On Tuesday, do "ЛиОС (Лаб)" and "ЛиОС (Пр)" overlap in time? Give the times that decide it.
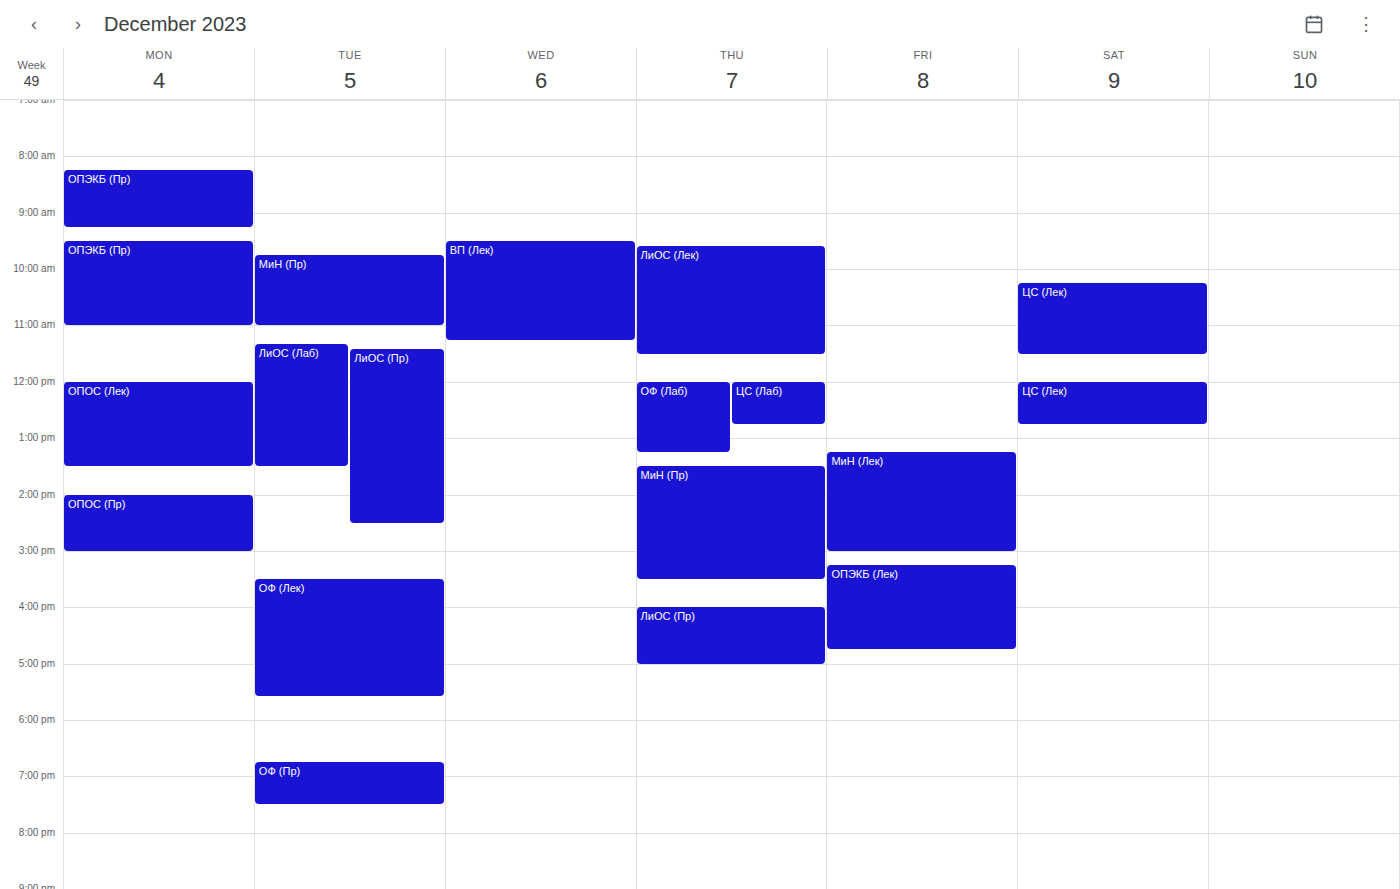
"ЛиОС (Пр)" starts at 11:25 AM, before "ЛиОС (Лаб)" ends at 1:30 PM -- they overlap.